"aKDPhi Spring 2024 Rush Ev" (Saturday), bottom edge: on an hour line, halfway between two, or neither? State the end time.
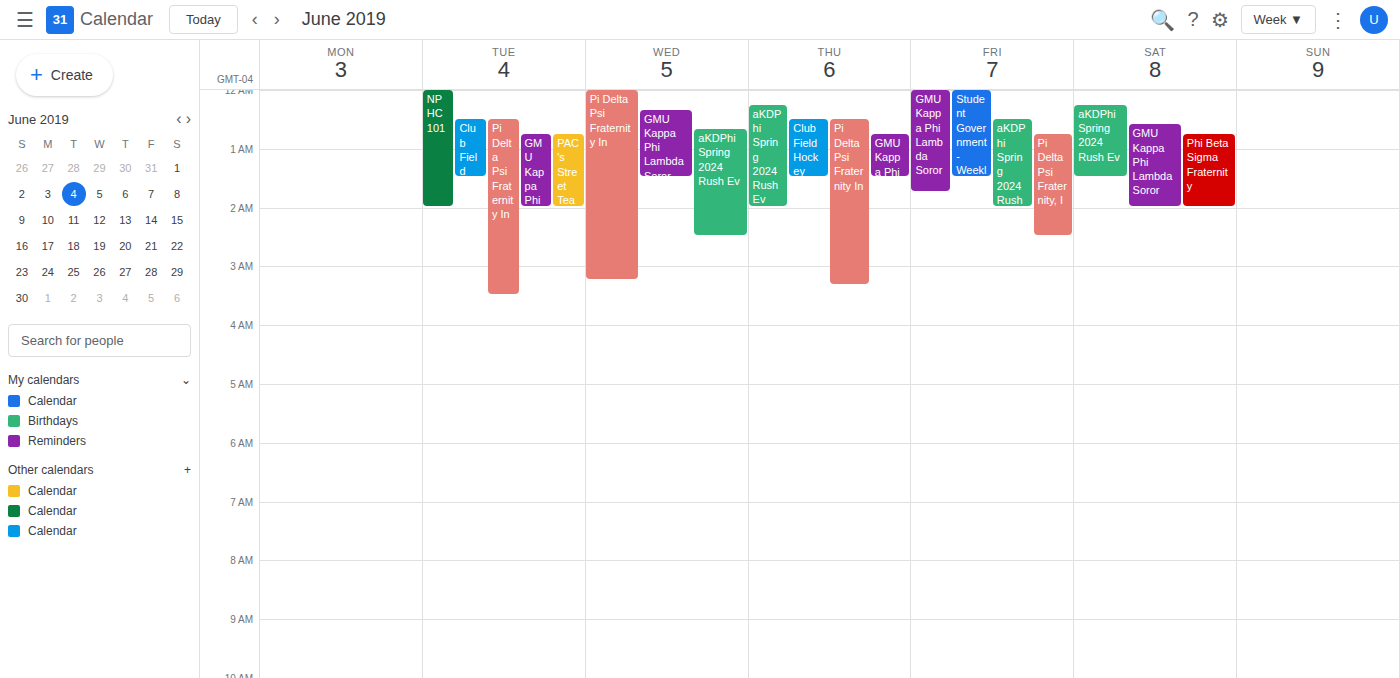
1:30 AM -- halfway between the 1 AM and 2 AM lines.